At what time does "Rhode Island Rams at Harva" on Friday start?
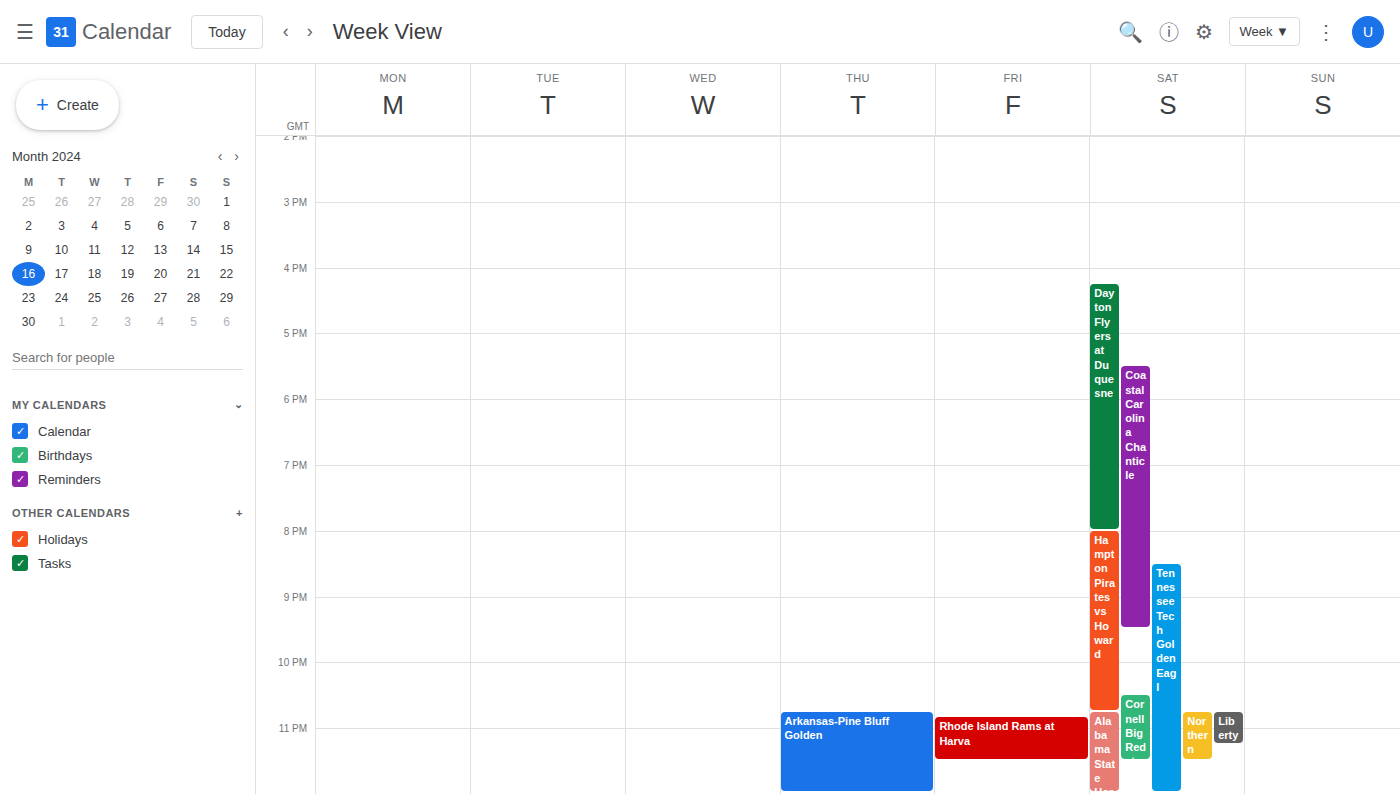
10:50 PM